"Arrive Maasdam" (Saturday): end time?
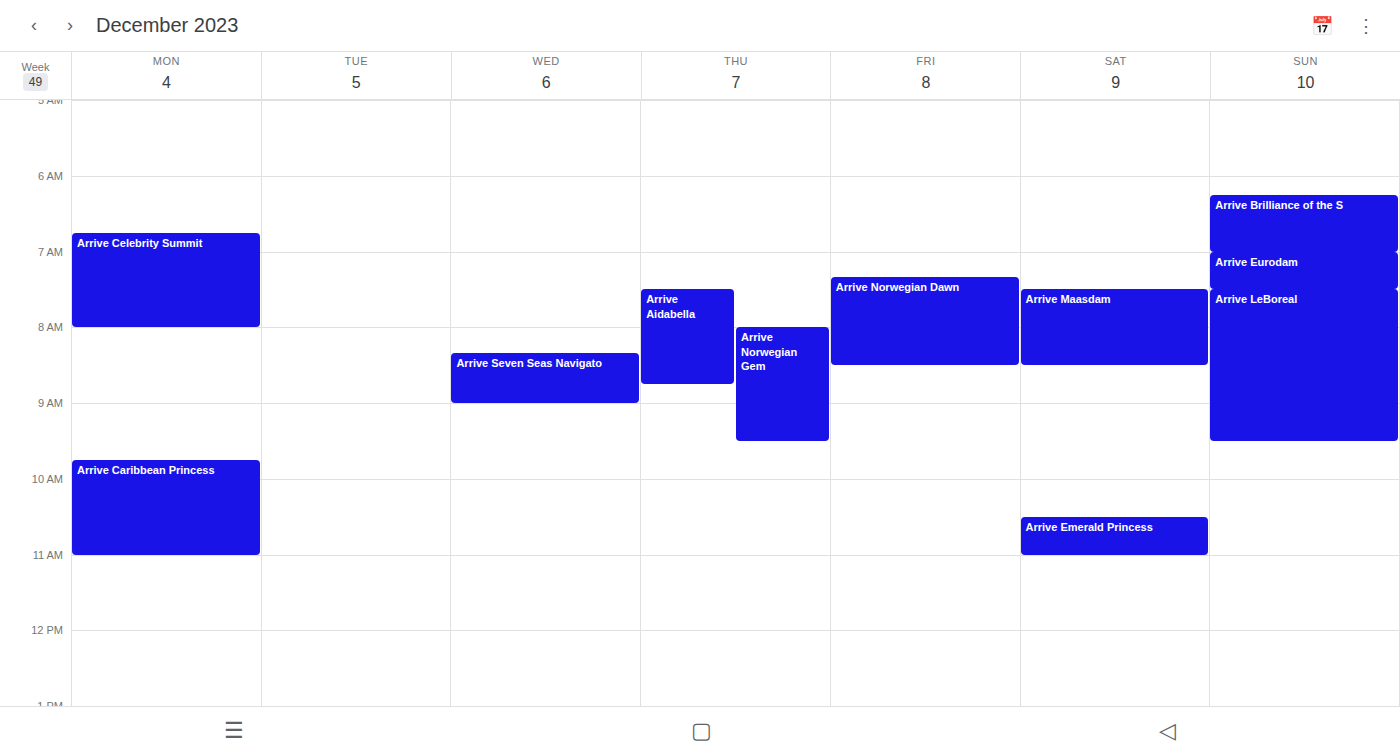
8:30 AM